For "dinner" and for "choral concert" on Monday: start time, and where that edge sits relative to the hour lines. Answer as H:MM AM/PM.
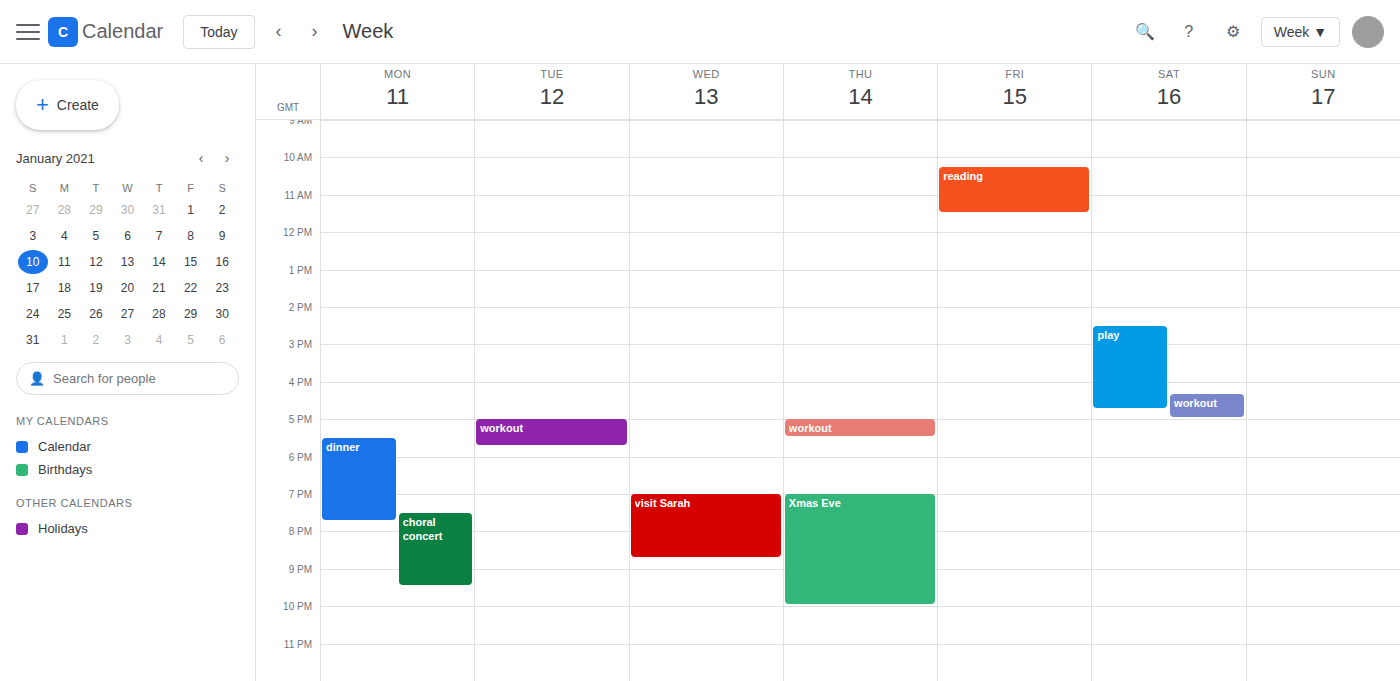
"dinner": 5:30 PM, halfway between the 5 PM and 6 PM lines. "choral concert": 7:30 PM, halfway between the 7 PM and 8 PM lines.